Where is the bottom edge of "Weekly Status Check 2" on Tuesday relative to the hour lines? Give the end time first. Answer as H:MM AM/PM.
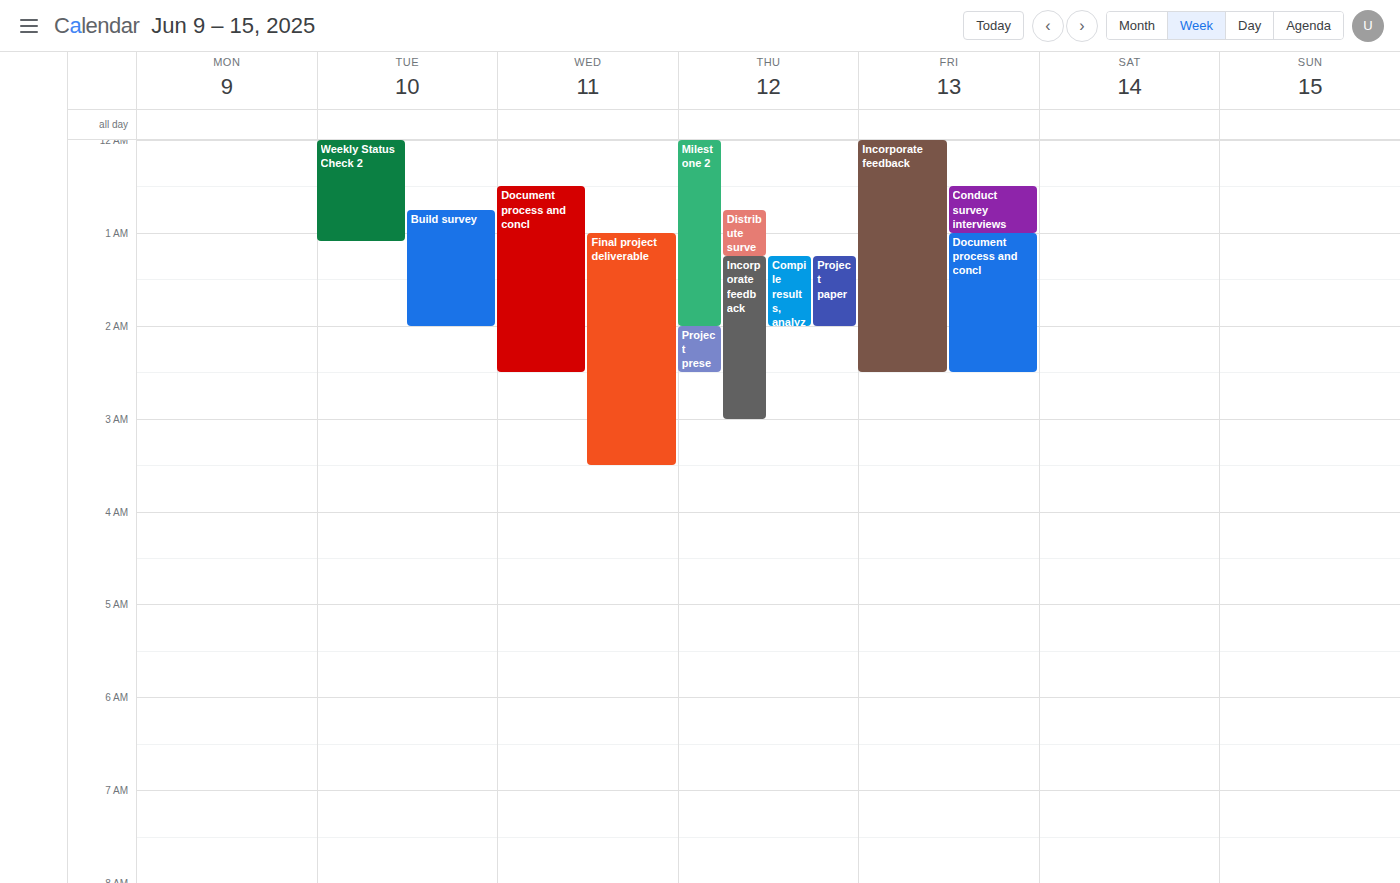
1:05 AM -- neither: 5 minutes below the 1 AM line and 55 minutes above the 2 AM line.